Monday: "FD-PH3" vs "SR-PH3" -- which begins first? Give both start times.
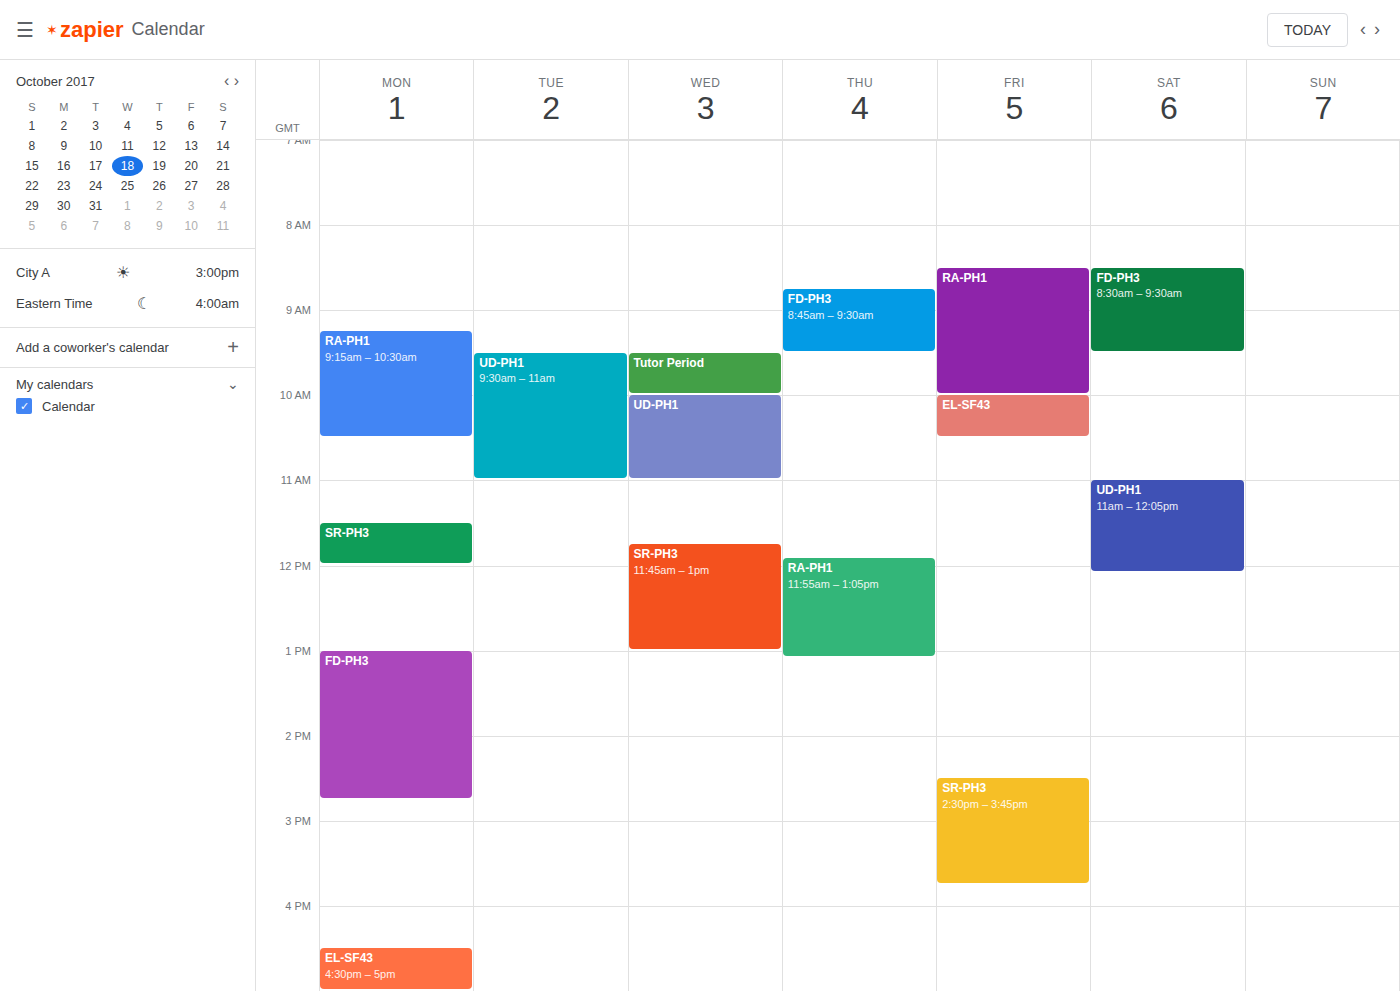
"SR-PH3" 11:30 AM; "FD-PH3" 1:00 PM.